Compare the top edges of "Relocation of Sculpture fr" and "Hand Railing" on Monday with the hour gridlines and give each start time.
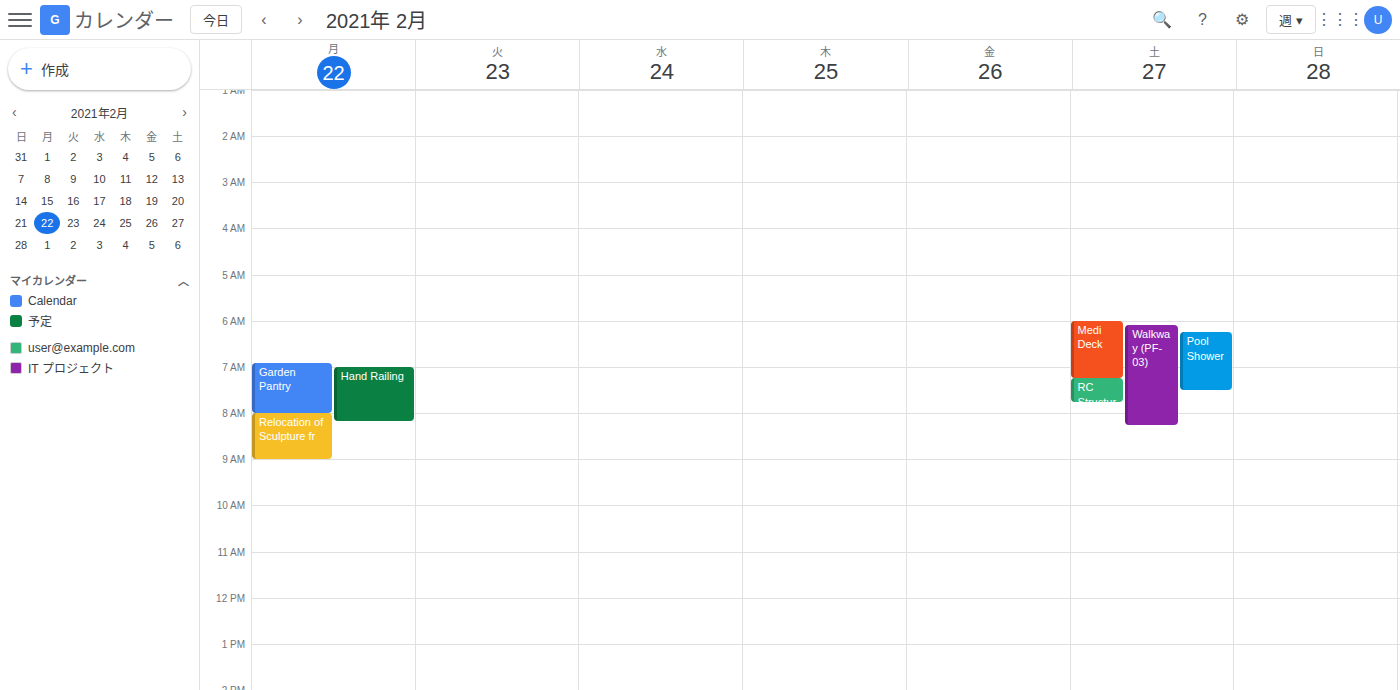
"Relocation of Sculpture fr": 8:00 AM, exactly on the 8 AM line. "Hand Railing": 7:00 AM, exactly on the 7 AM line.